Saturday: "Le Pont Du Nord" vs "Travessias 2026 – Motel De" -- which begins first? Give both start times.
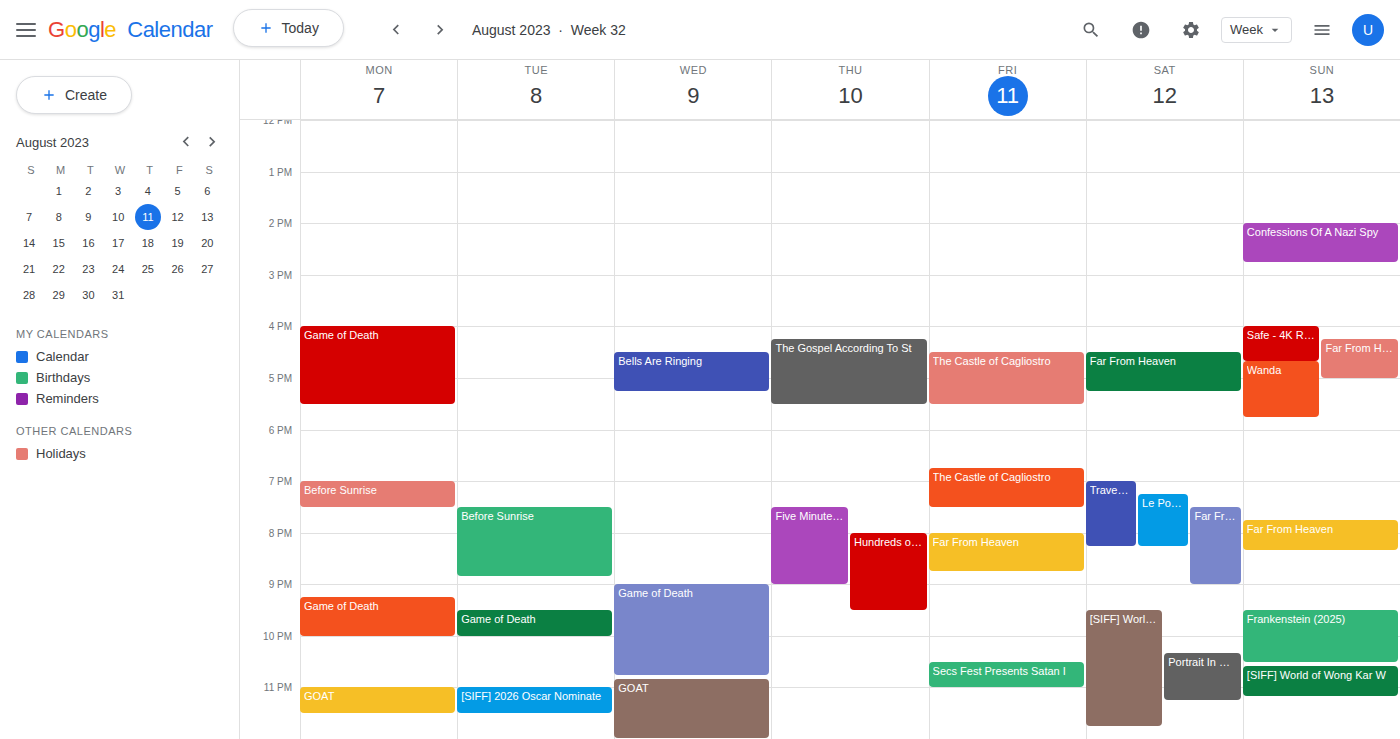
"Travessias 2026 – Motel De" 7:00 PM; "Le Pont Du Nord" 7:15 PM.